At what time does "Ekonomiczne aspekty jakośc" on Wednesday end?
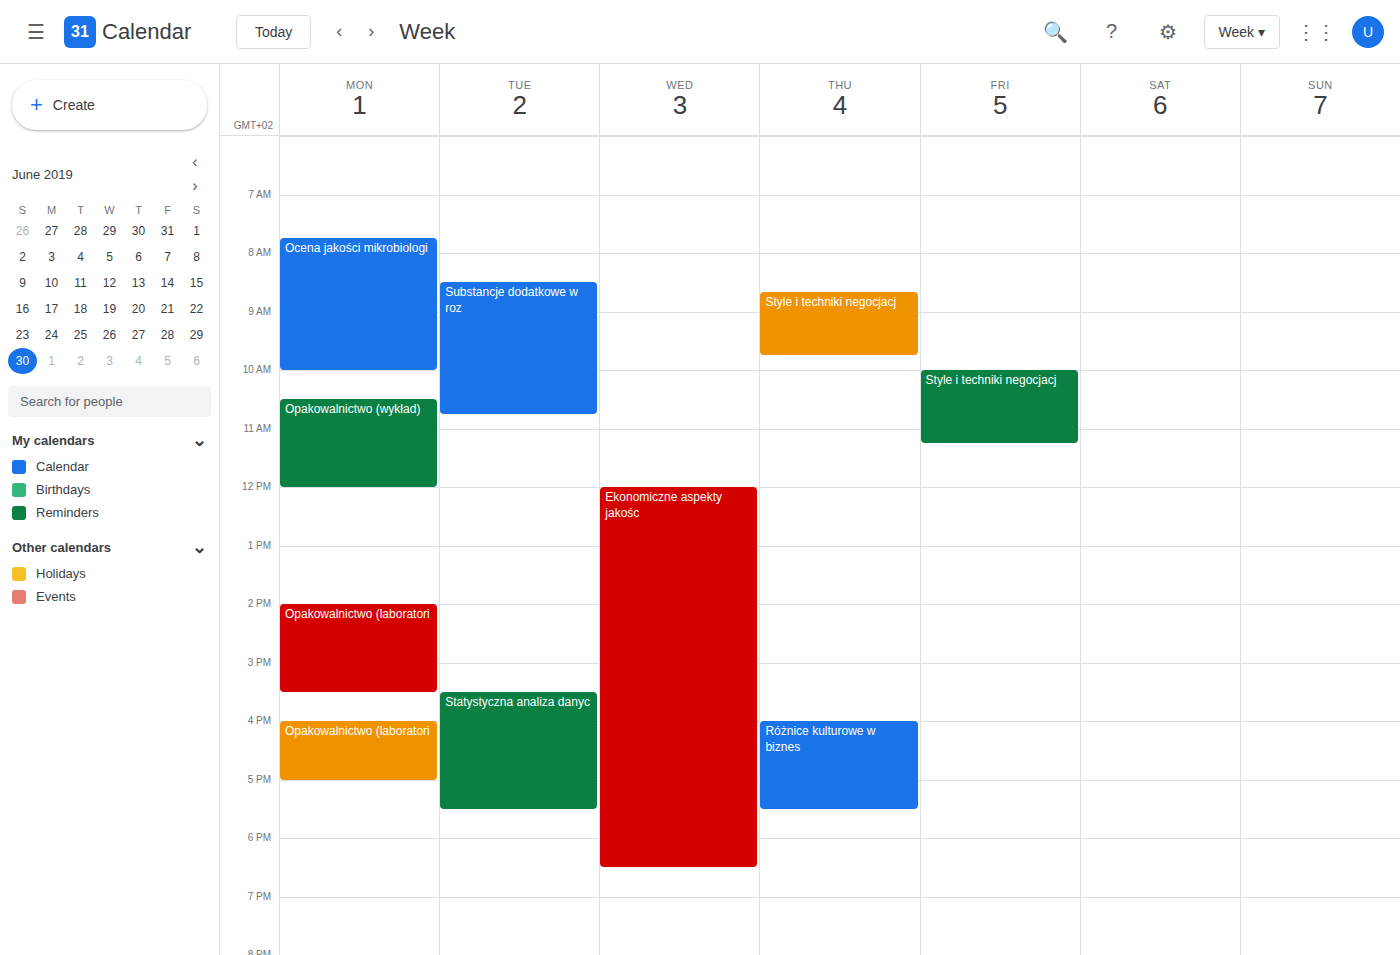
6:30 PM